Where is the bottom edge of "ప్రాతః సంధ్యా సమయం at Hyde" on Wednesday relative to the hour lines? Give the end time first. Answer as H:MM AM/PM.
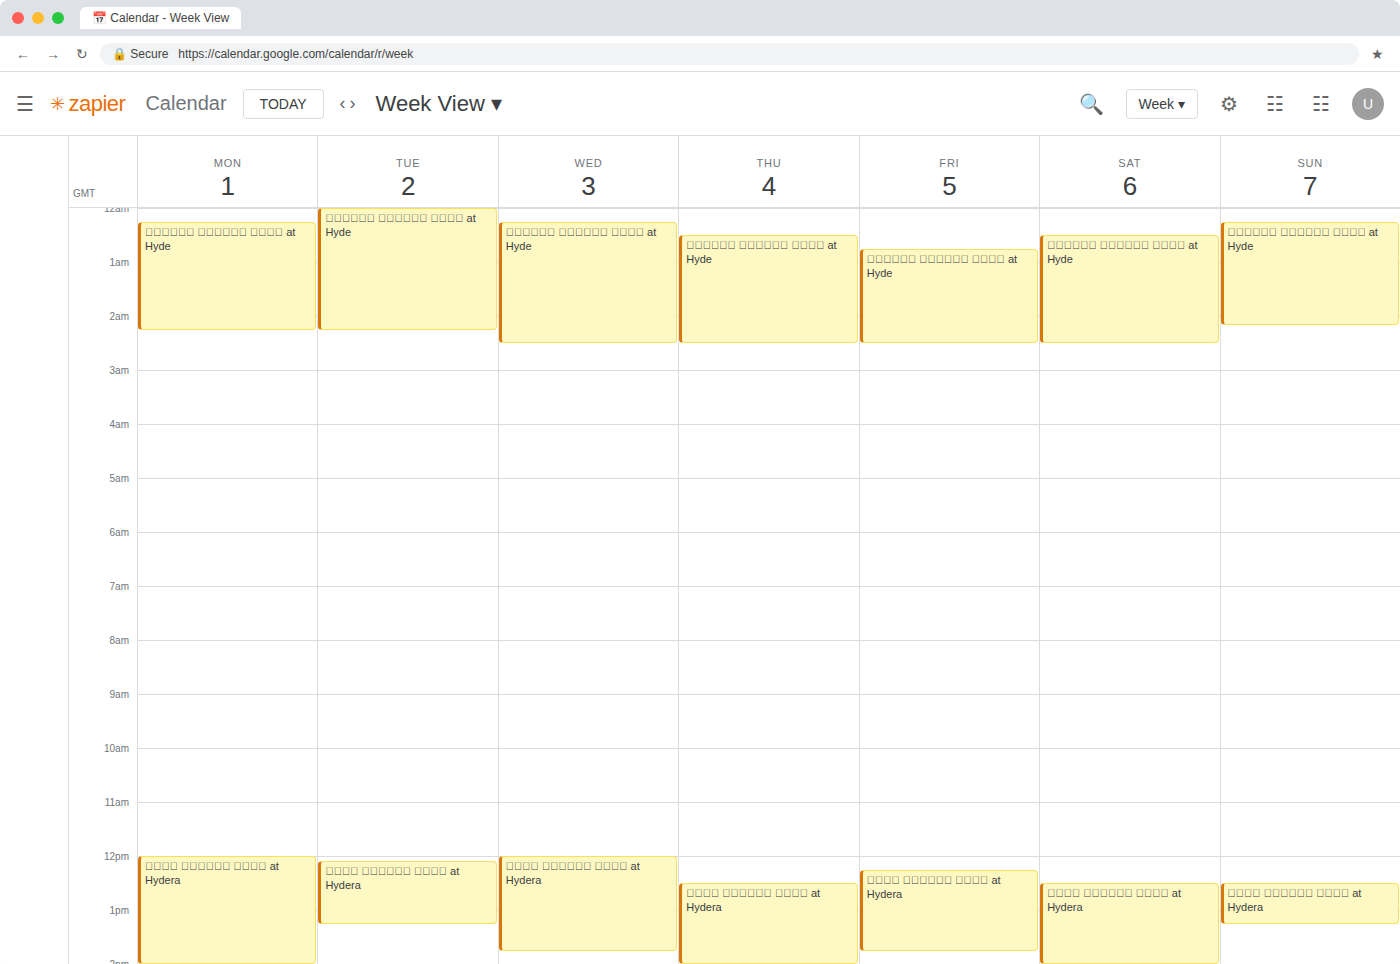
2:30 AM -- halfway between the 2 AM and 3 AM lines.